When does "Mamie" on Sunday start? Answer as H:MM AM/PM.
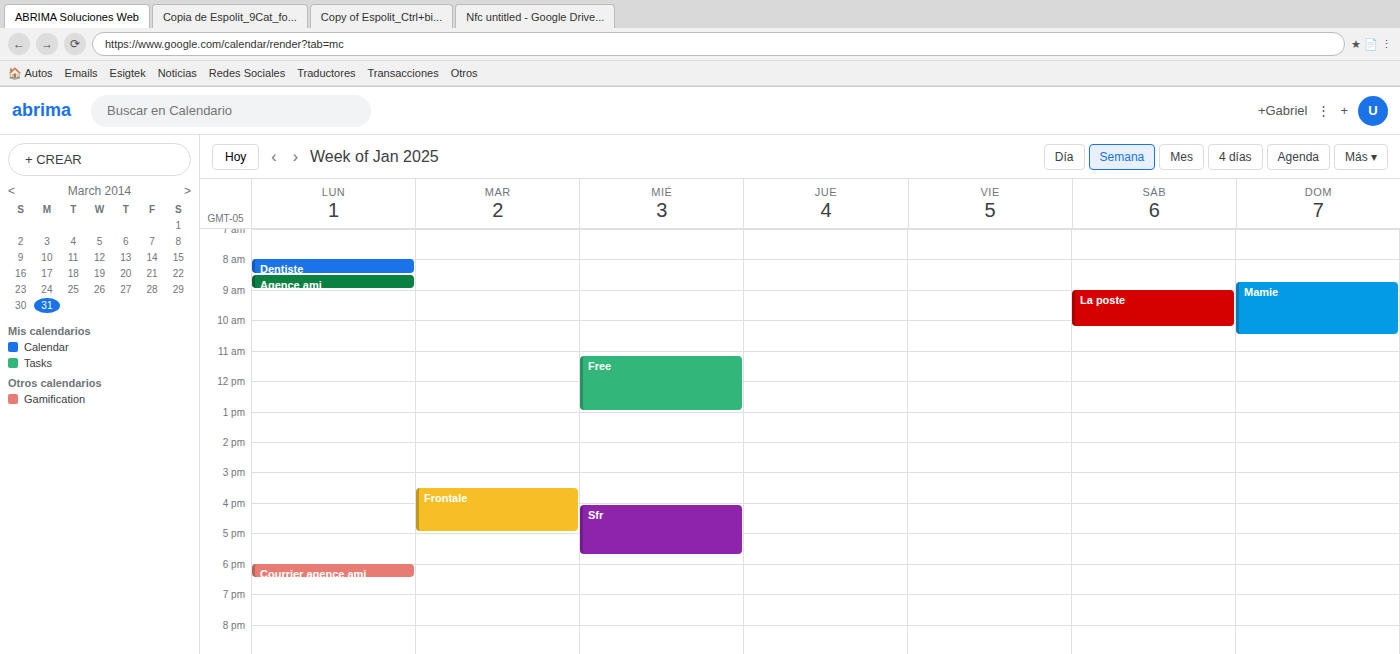
8:45 AM